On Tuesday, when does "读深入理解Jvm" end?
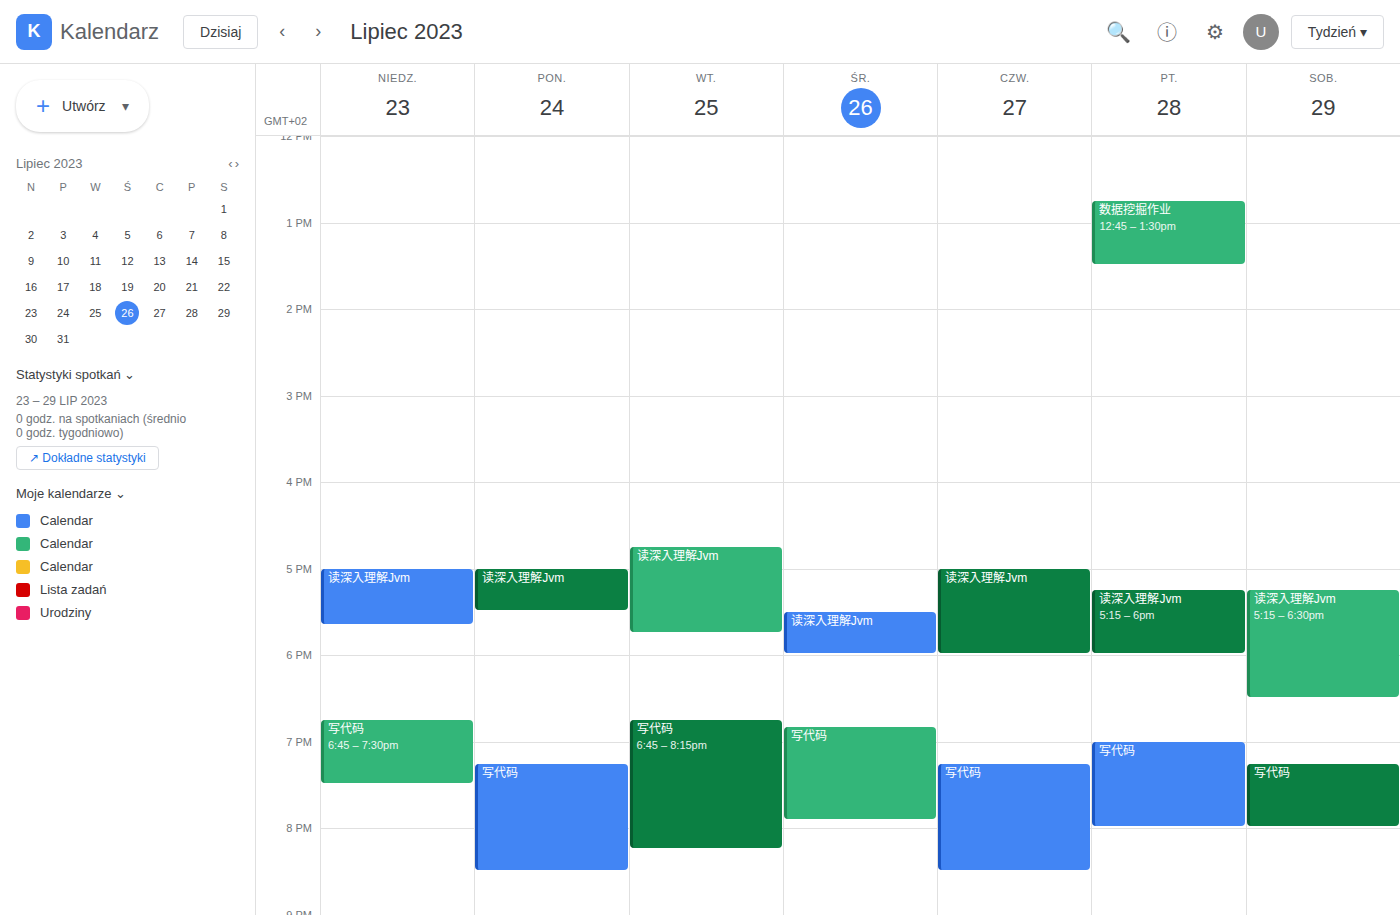
17:45